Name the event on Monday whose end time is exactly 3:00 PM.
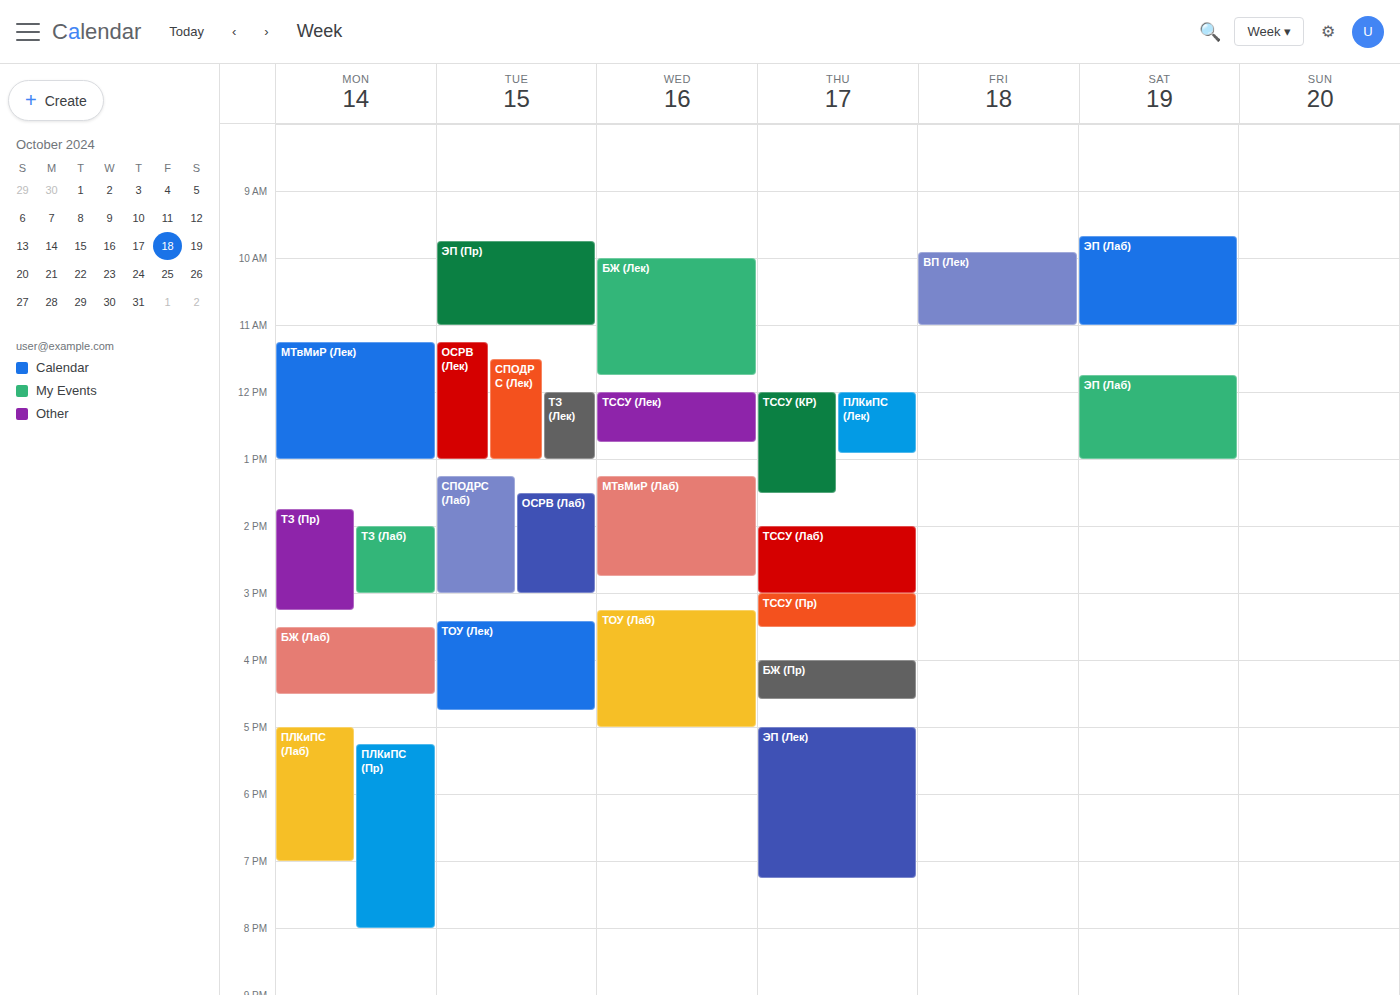
"ТЗ (Лаб)"